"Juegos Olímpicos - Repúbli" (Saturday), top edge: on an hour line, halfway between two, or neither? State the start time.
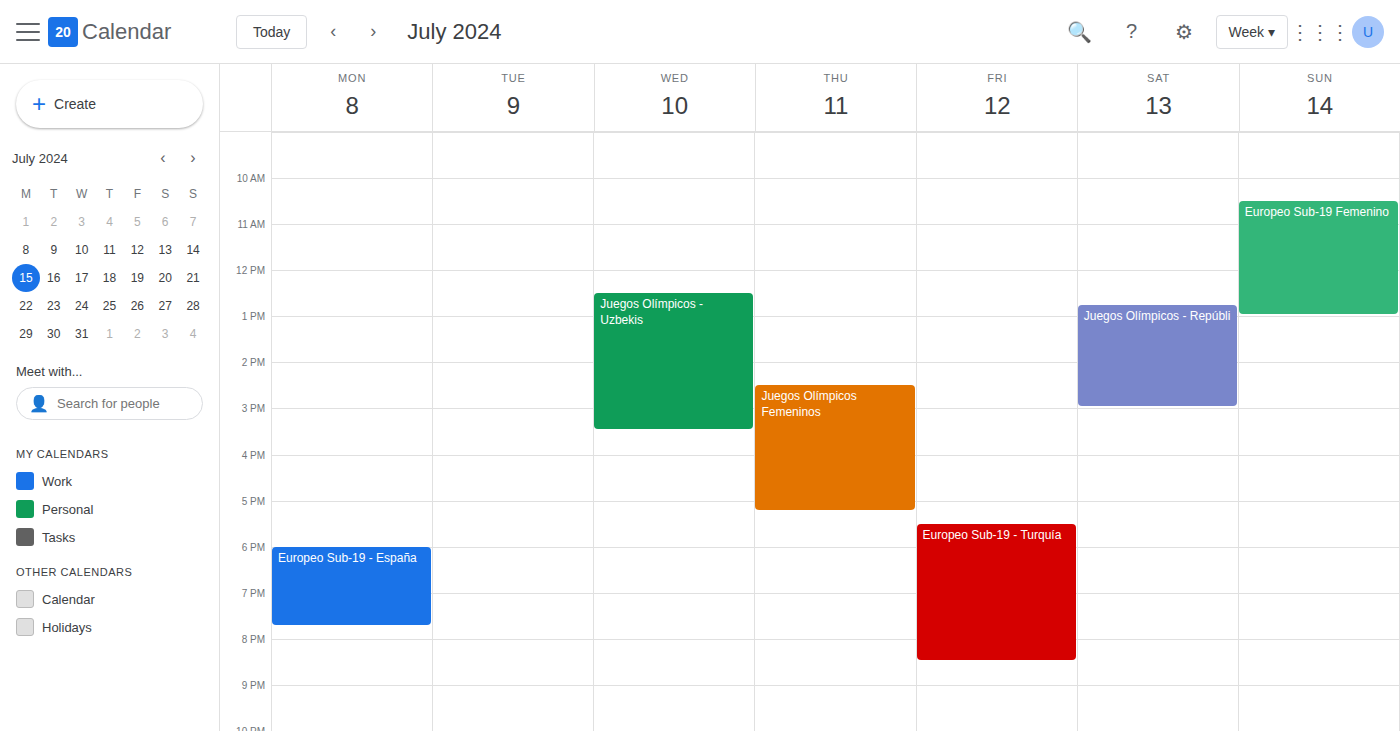
12:45 -- neither: three quarters of the way from the 12:00 line to the 13:00 line.